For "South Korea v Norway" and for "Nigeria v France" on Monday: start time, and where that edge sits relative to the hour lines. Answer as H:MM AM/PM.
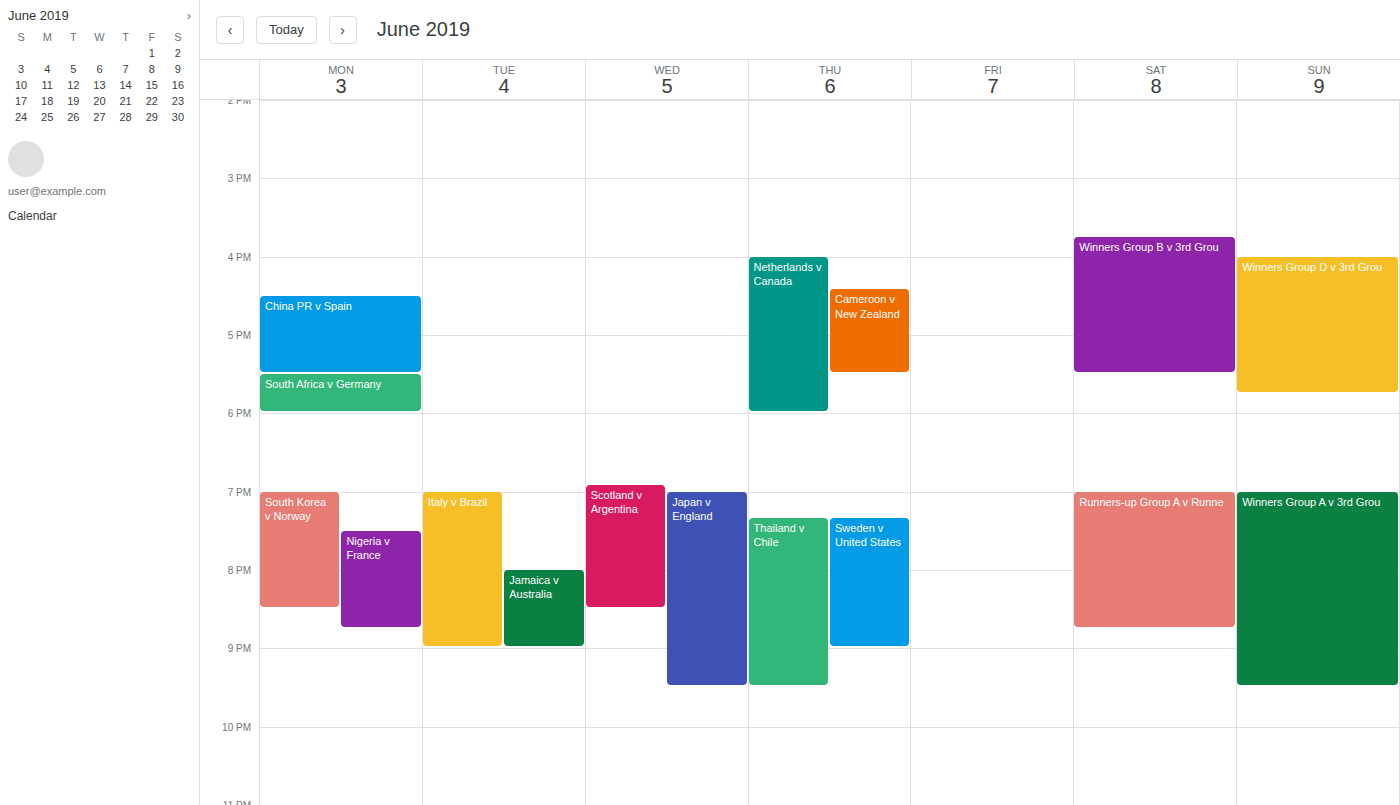
"South Korea v Norway": 7:00 PM, exactly on the 7 PM line. "Nigeria v France": 7:30 PM, halfway between the 7 PM and 8 PM lines.